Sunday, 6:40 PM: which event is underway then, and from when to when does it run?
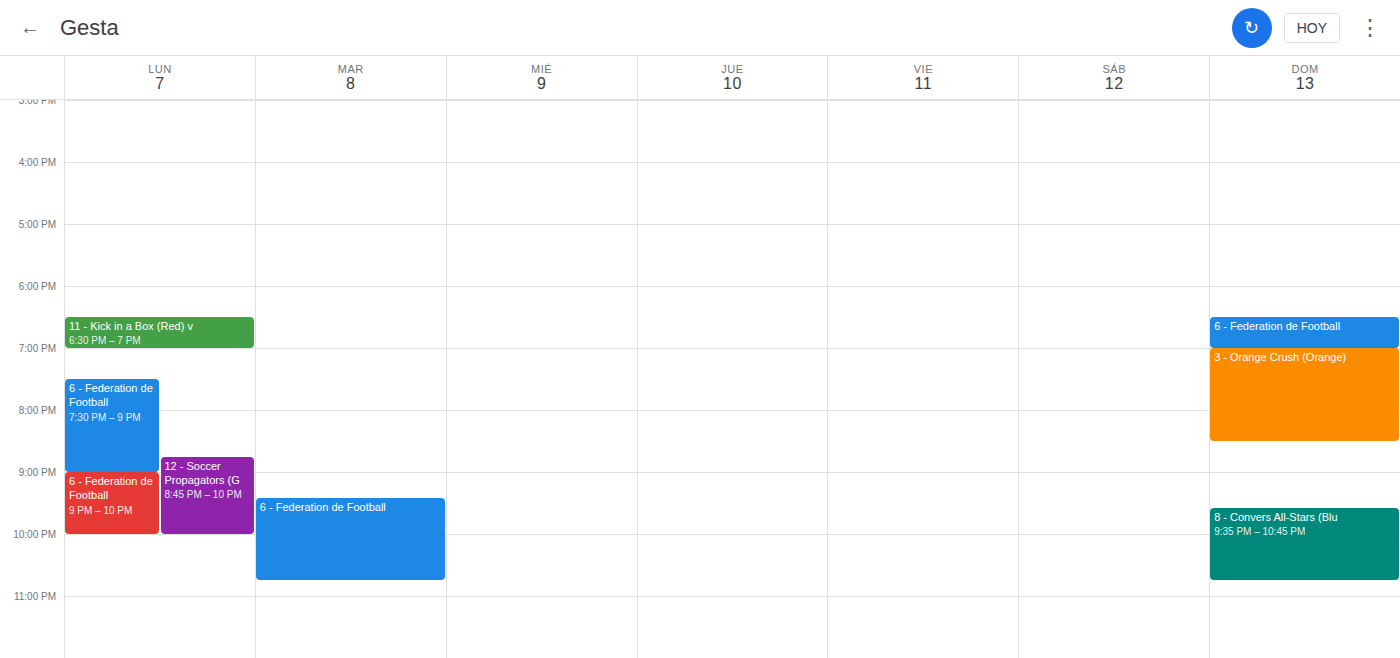
"6 - Federation de Football", 6:30 PM to 7:00 PM